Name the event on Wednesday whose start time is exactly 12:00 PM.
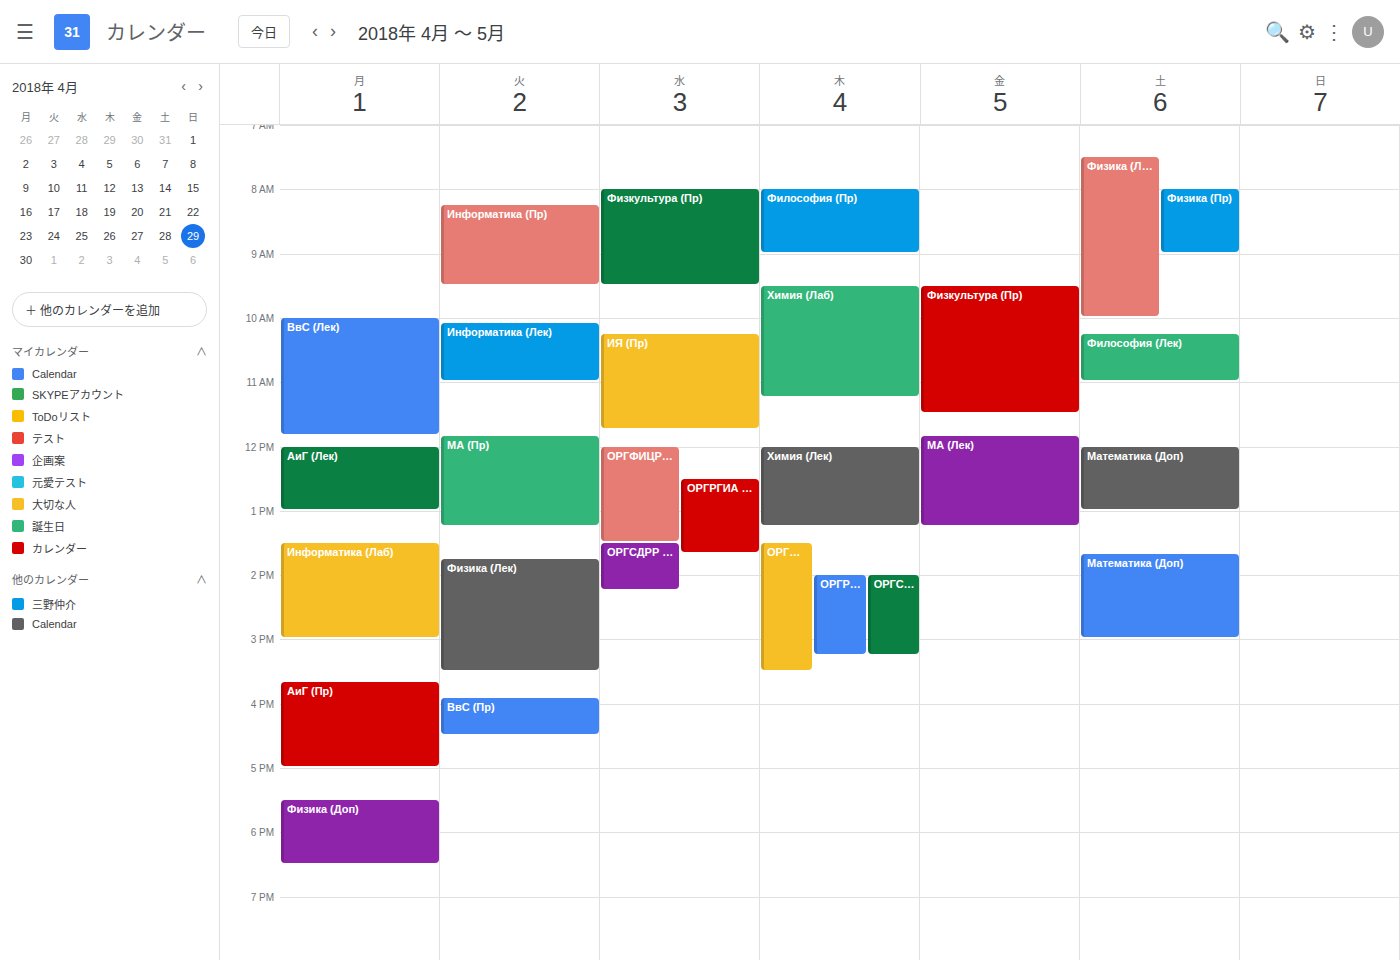
"ОРГФИЦРР (Лек)"